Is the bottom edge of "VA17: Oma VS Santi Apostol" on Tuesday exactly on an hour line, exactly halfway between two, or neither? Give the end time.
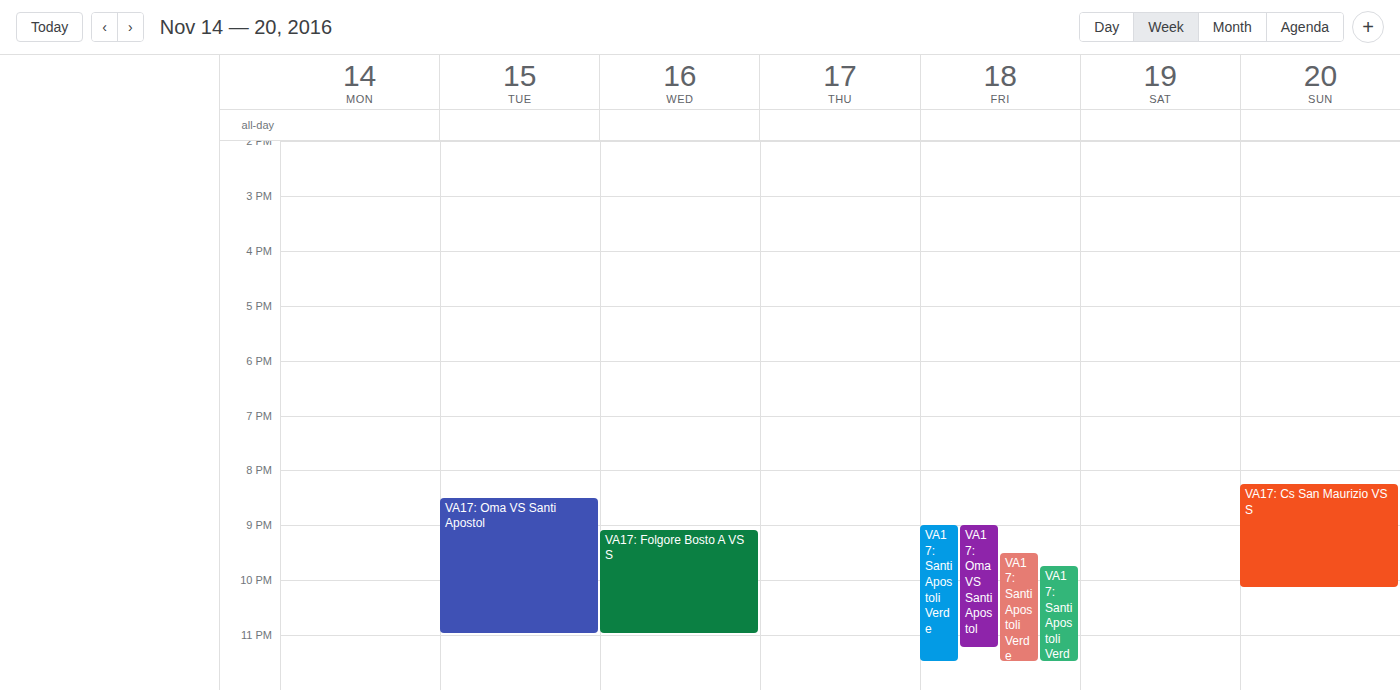
11:00 PM -- exactly on the 11 PM line.